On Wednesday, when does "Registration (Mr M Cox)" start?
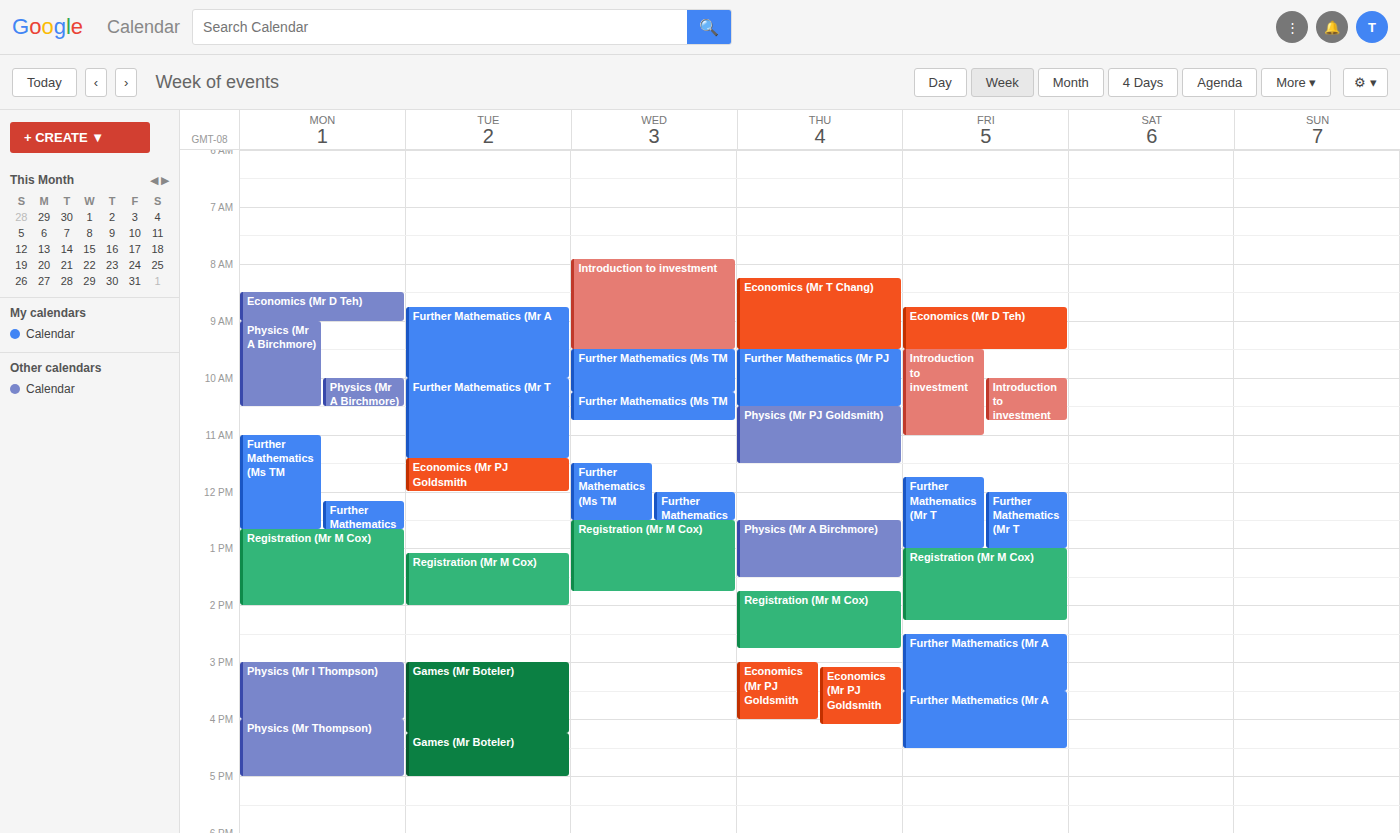
12:30